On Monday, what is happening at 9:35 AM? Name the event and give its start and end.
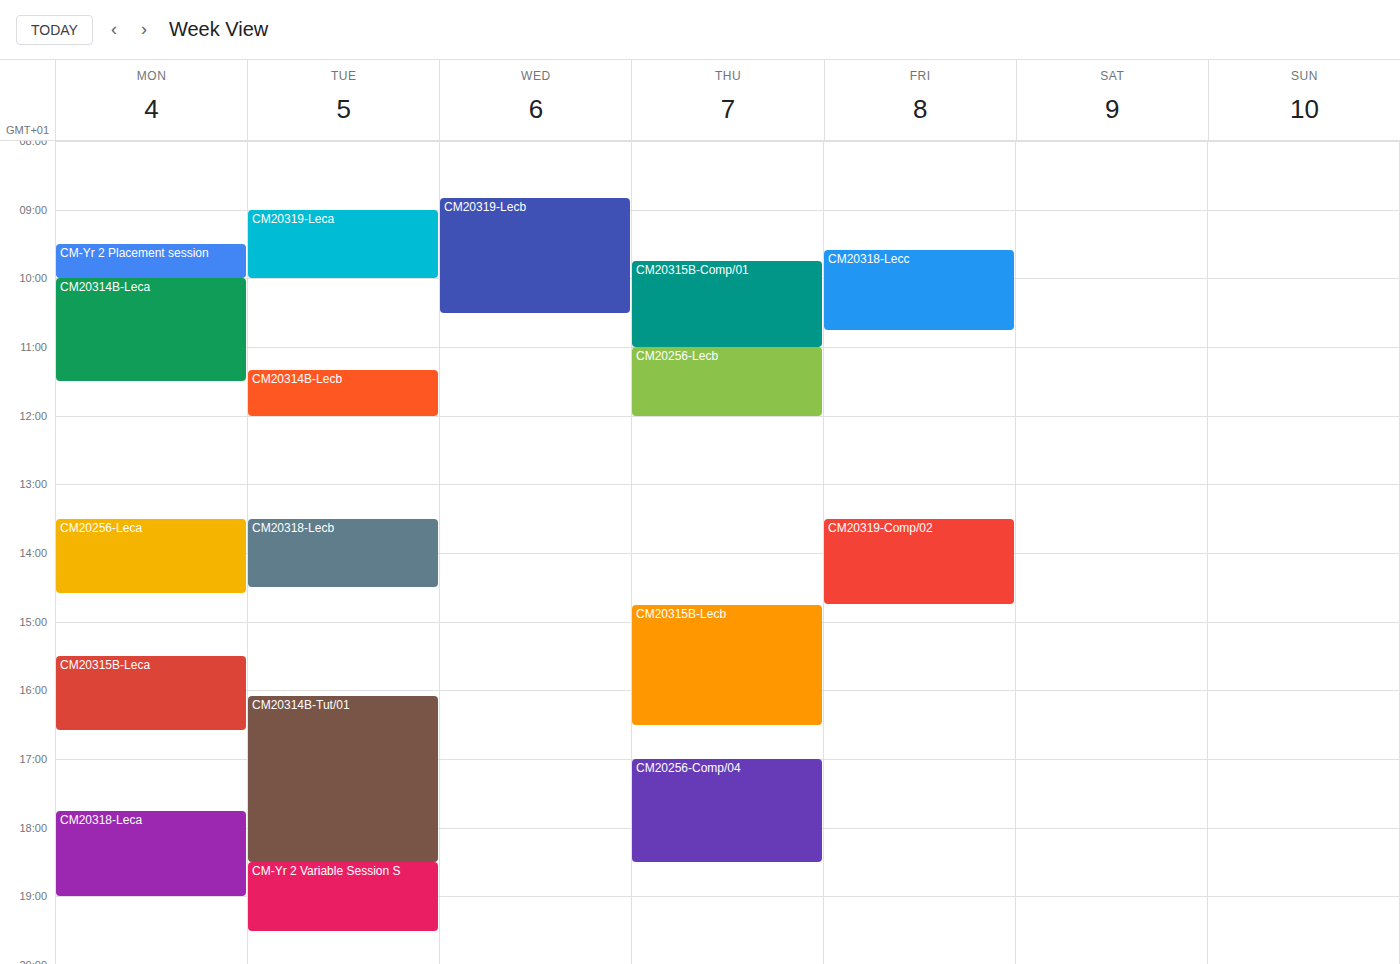
"CM-Yr 2 Placement session", 9:30 AM to 10:00 AM